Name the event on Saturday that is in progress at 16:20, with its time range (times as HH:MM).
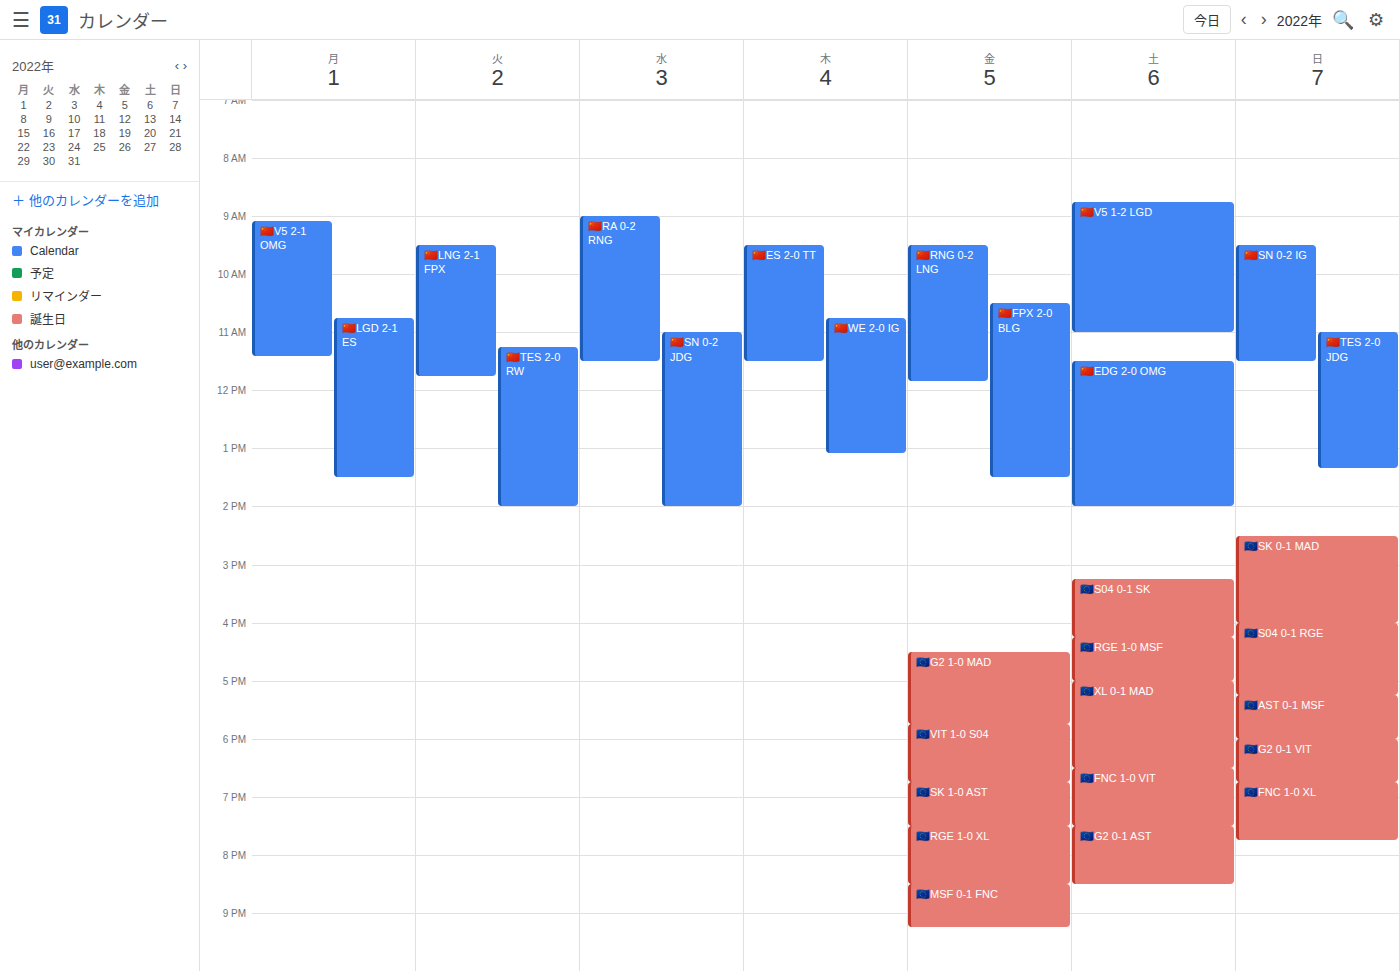
"🇪🇺RGE 1-0 MSF", 16:15 to 17:00